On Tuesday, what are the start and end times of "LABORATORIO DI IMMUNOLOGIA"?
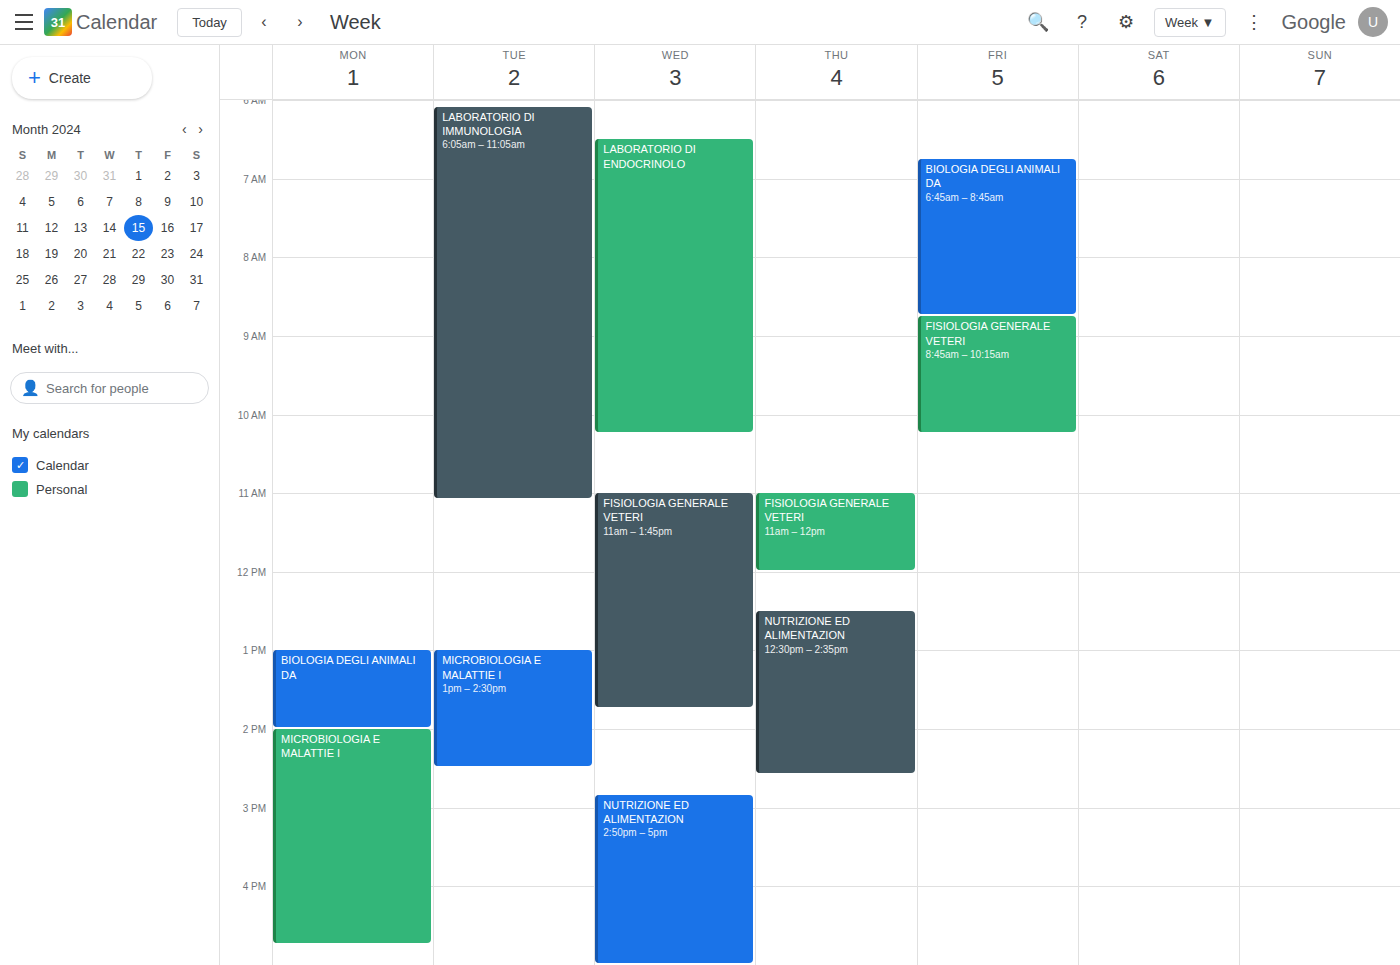
6:05 AM to 11:05 AM